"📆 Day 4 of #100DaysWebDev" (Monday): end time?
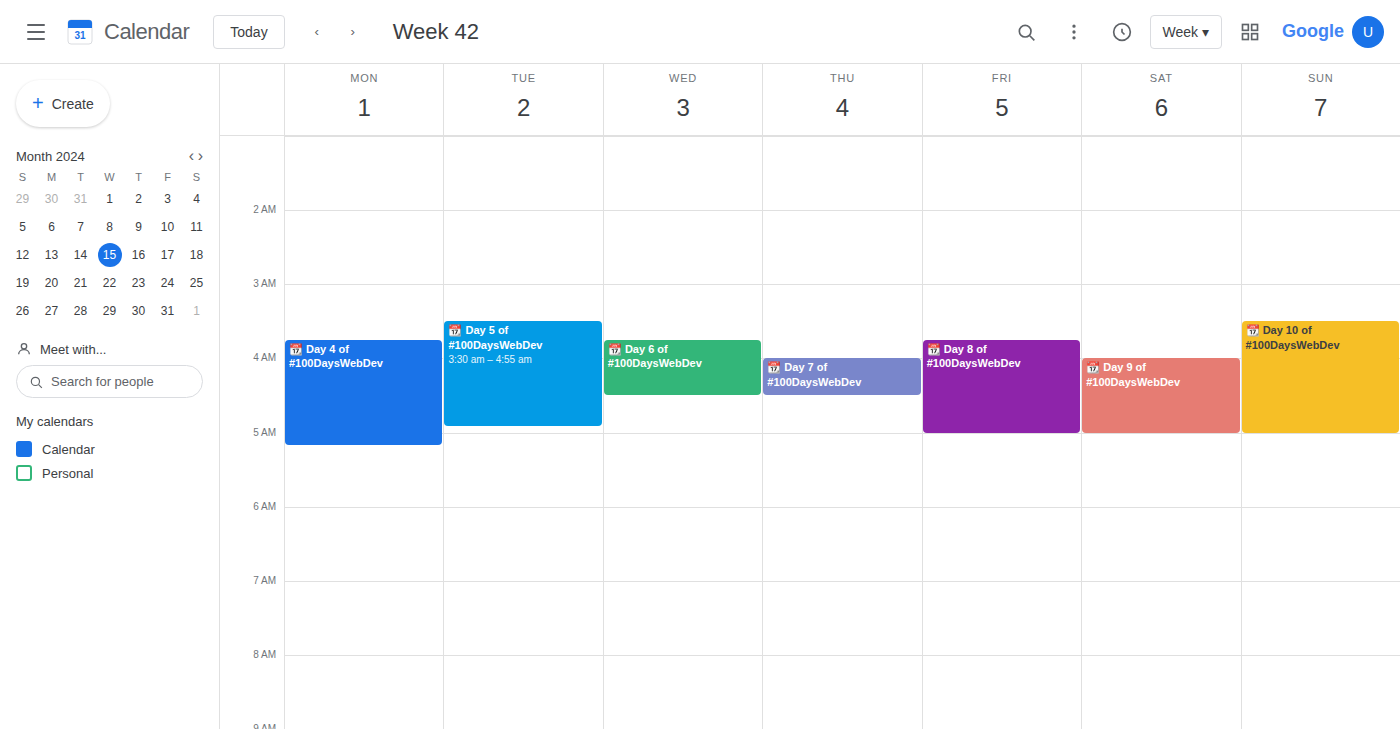
05:10